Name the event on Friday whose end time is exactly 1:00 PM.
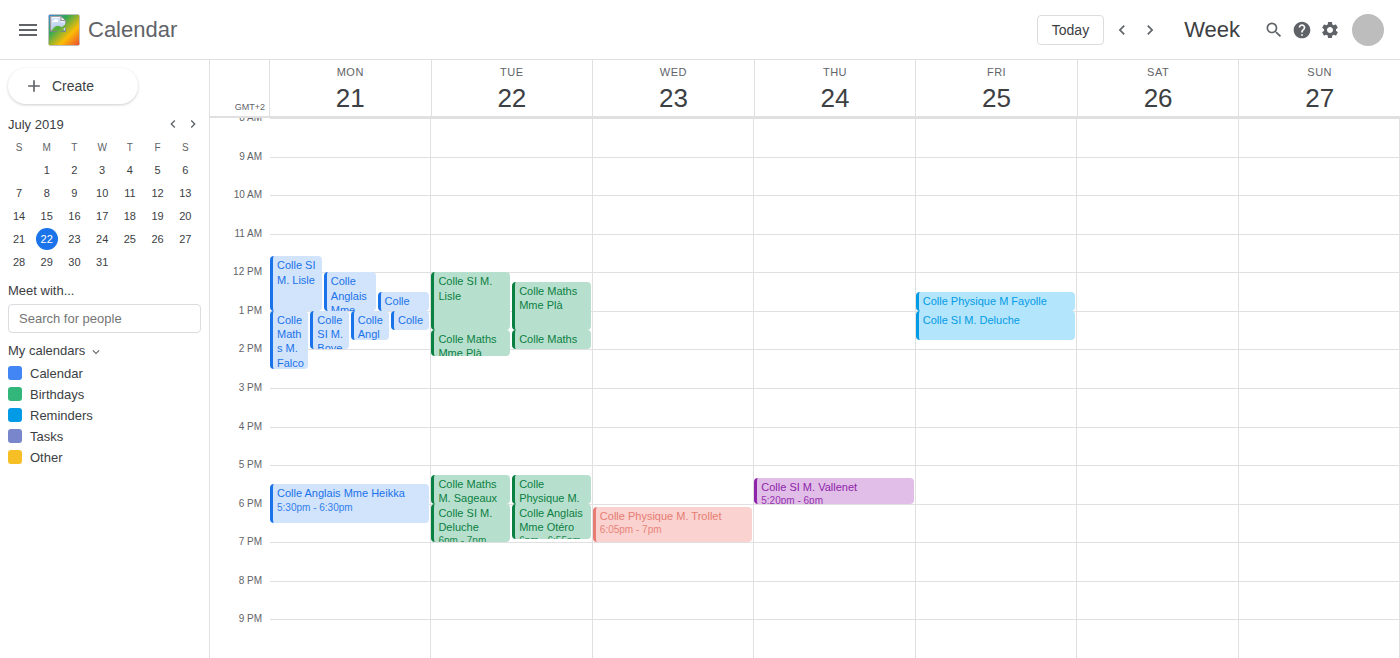
"Colle Physique M Fayolle"